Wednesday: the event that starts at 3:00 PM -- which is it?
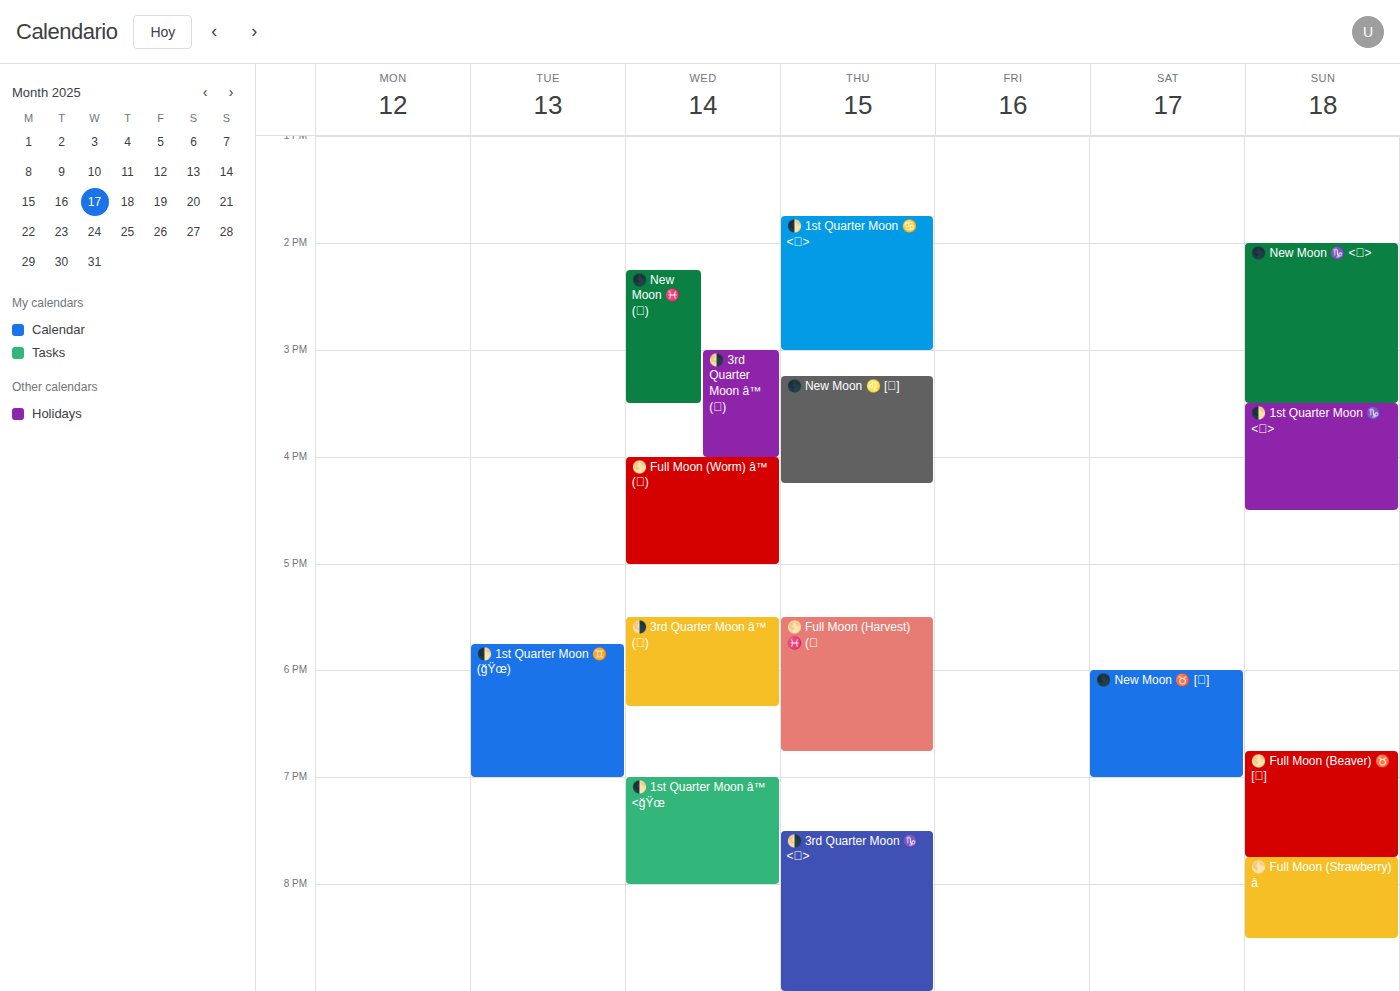
"🌗 3rd Quarter Moon â™ (🜂)"